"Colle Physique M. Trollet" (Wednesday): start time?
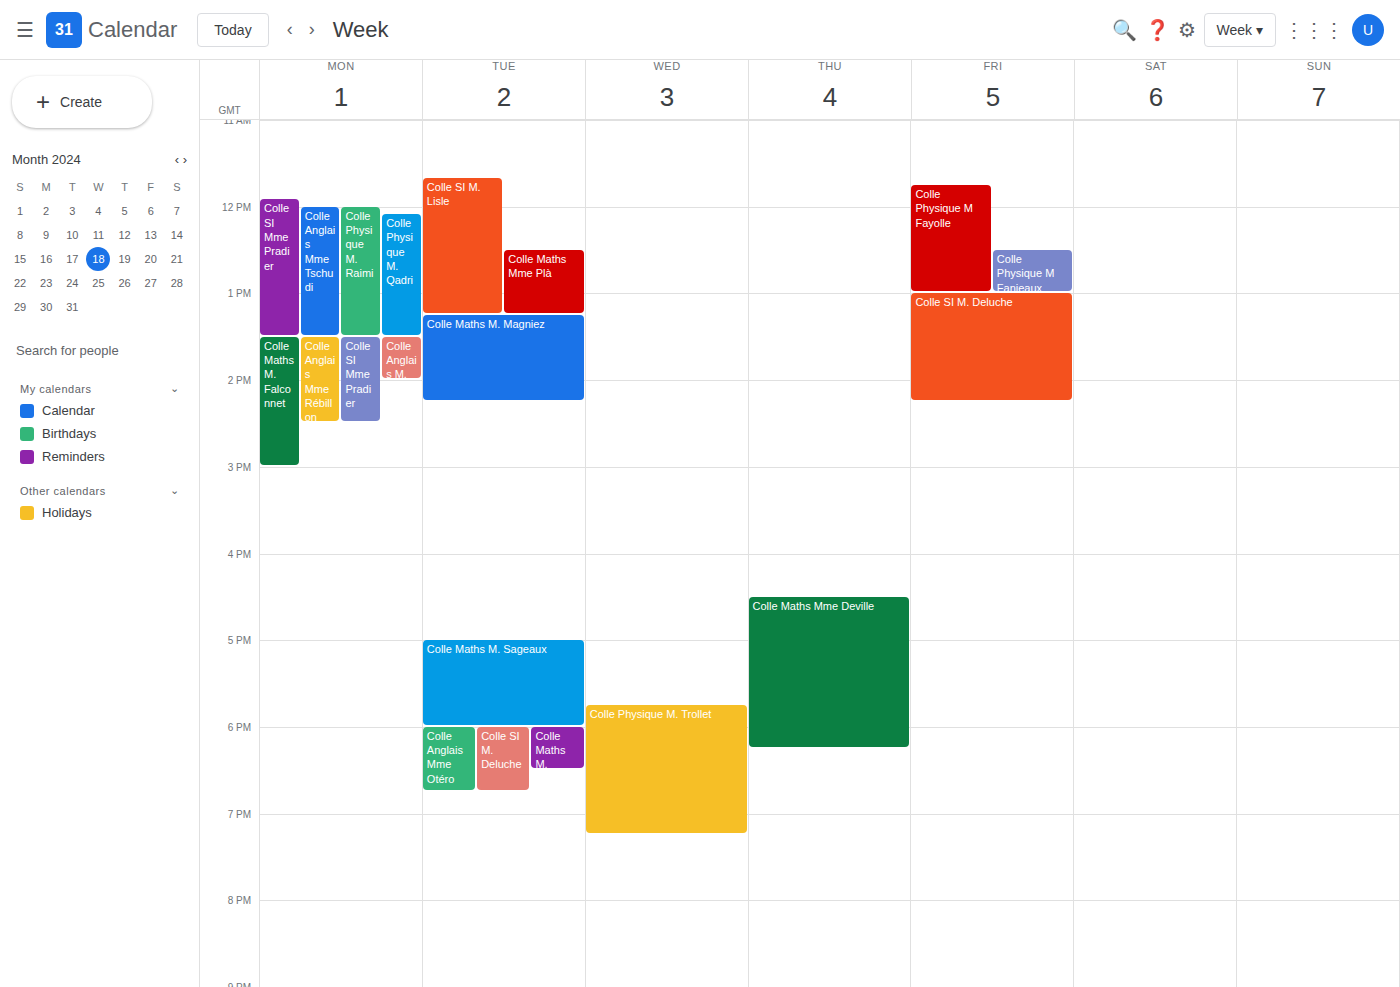
5:45 PM